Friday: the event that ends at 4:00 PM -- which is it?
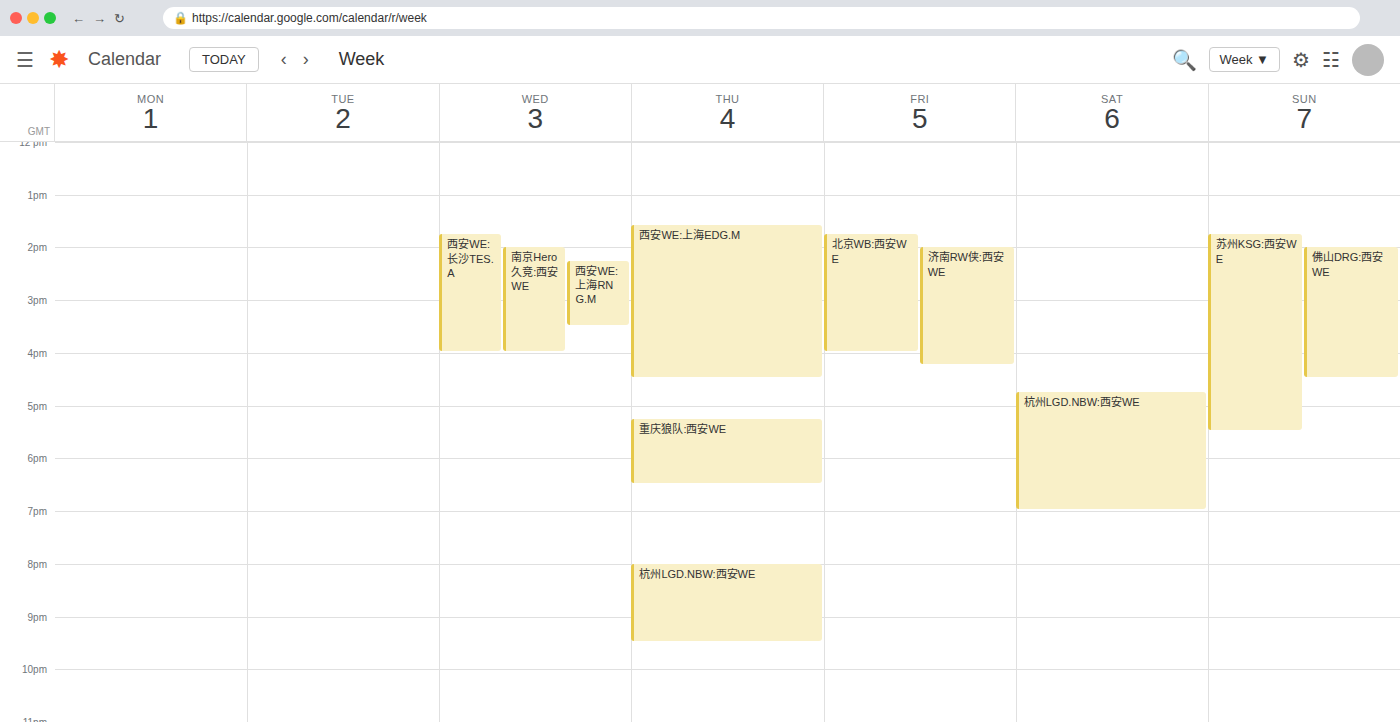
"北京WB:西安WE"